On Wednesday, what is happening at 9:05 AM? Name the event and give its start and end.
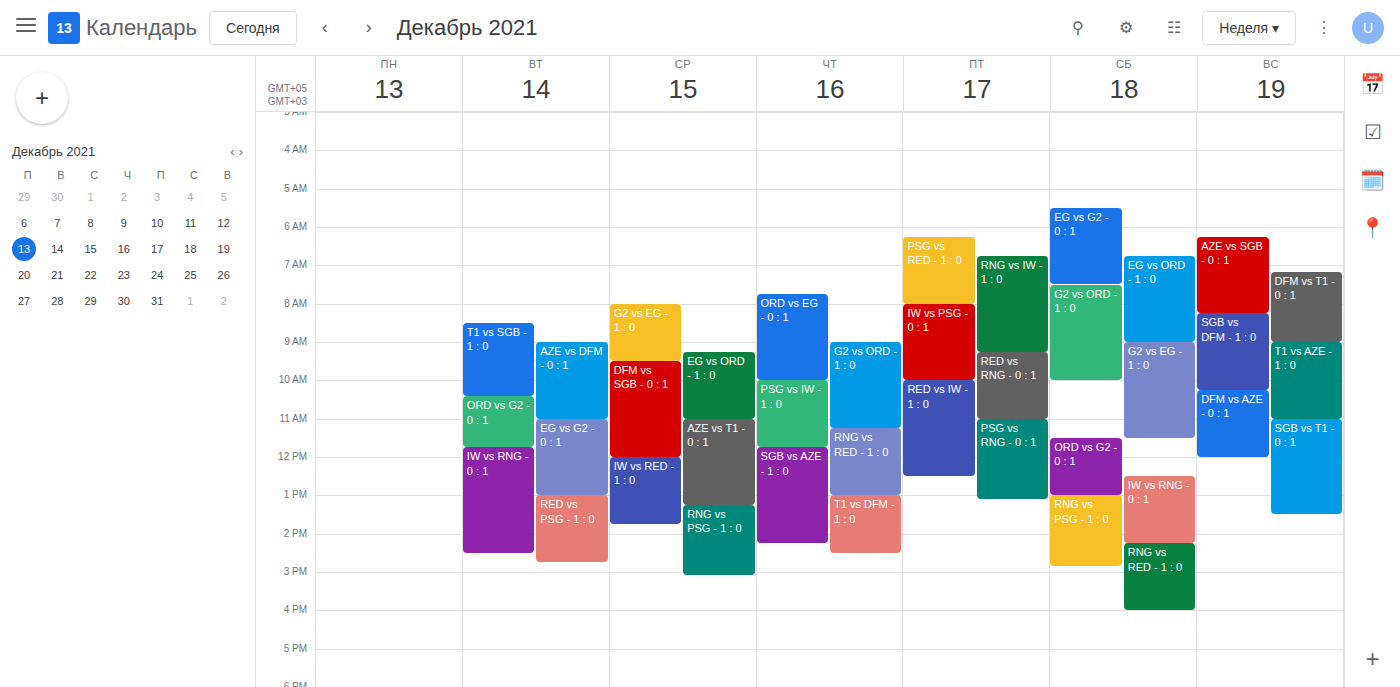
"G2 vs EG - 1 : 0", 8:00 AM to 9:30 AM